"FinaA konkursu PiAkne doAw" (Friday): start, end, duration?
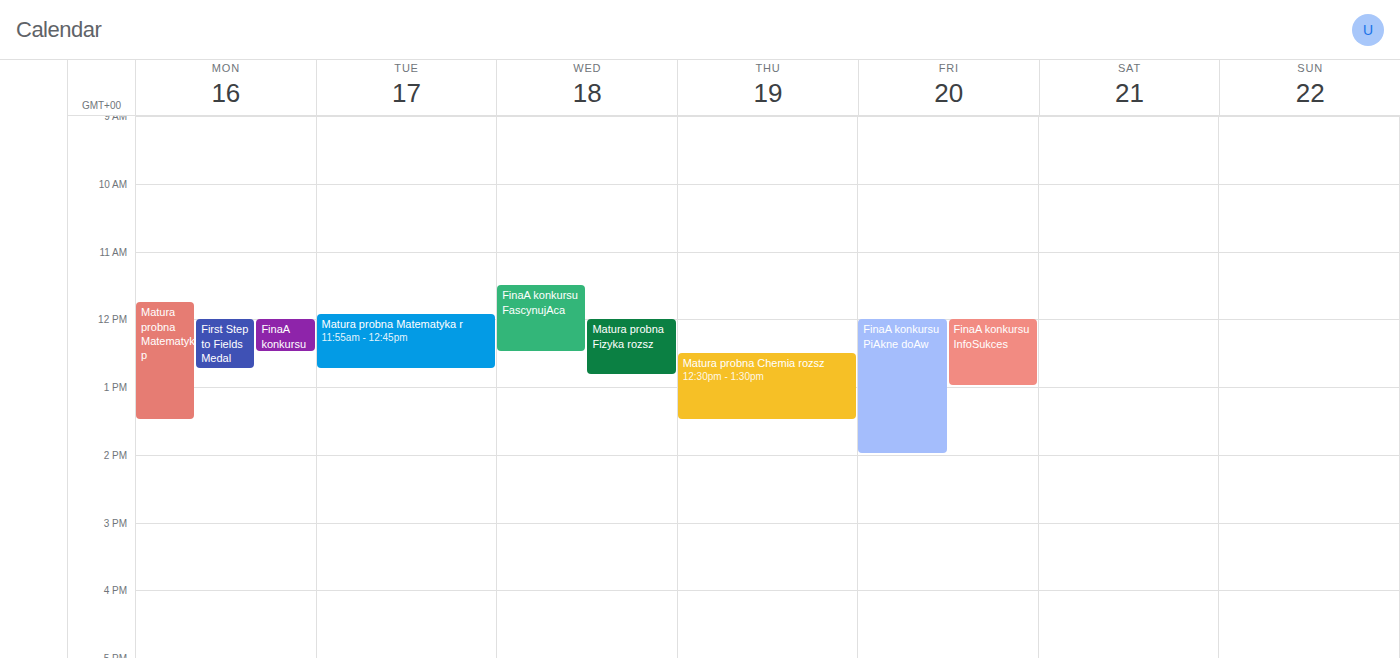
12:00 PM to 2:00 PM, 2 hours